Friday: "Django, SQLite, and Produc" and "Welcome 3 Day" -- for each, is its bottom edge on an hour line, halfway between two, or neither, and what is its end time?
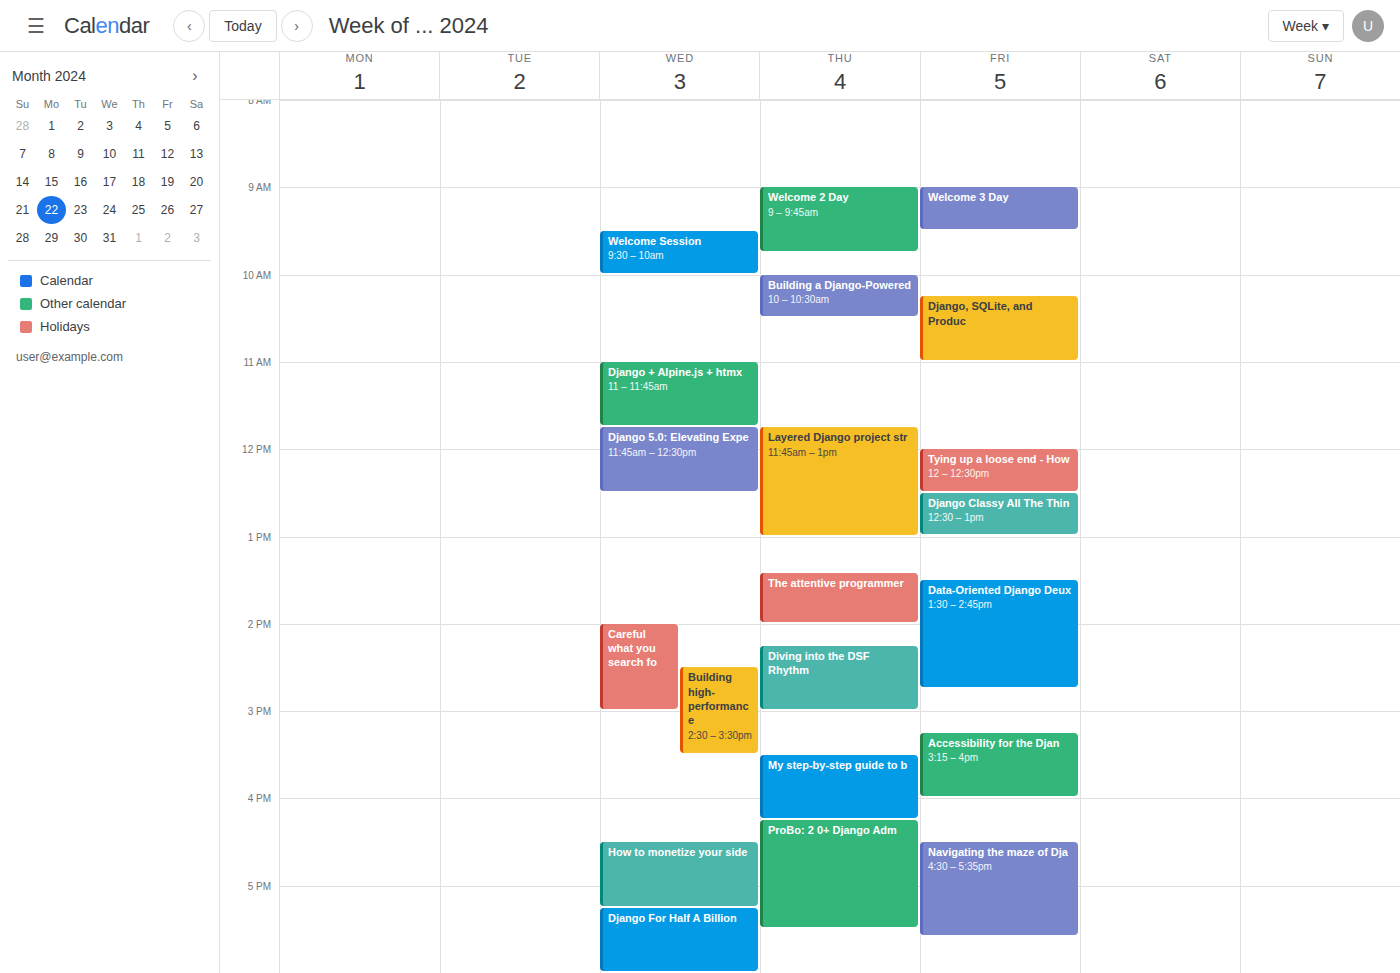
"Django, SQLite, and Produc": 11:00 AM, exactly on the 11 AM line. "Welcome 3 Day": 9:30 AM, halfway between the 9 AM and 10 AM lines.